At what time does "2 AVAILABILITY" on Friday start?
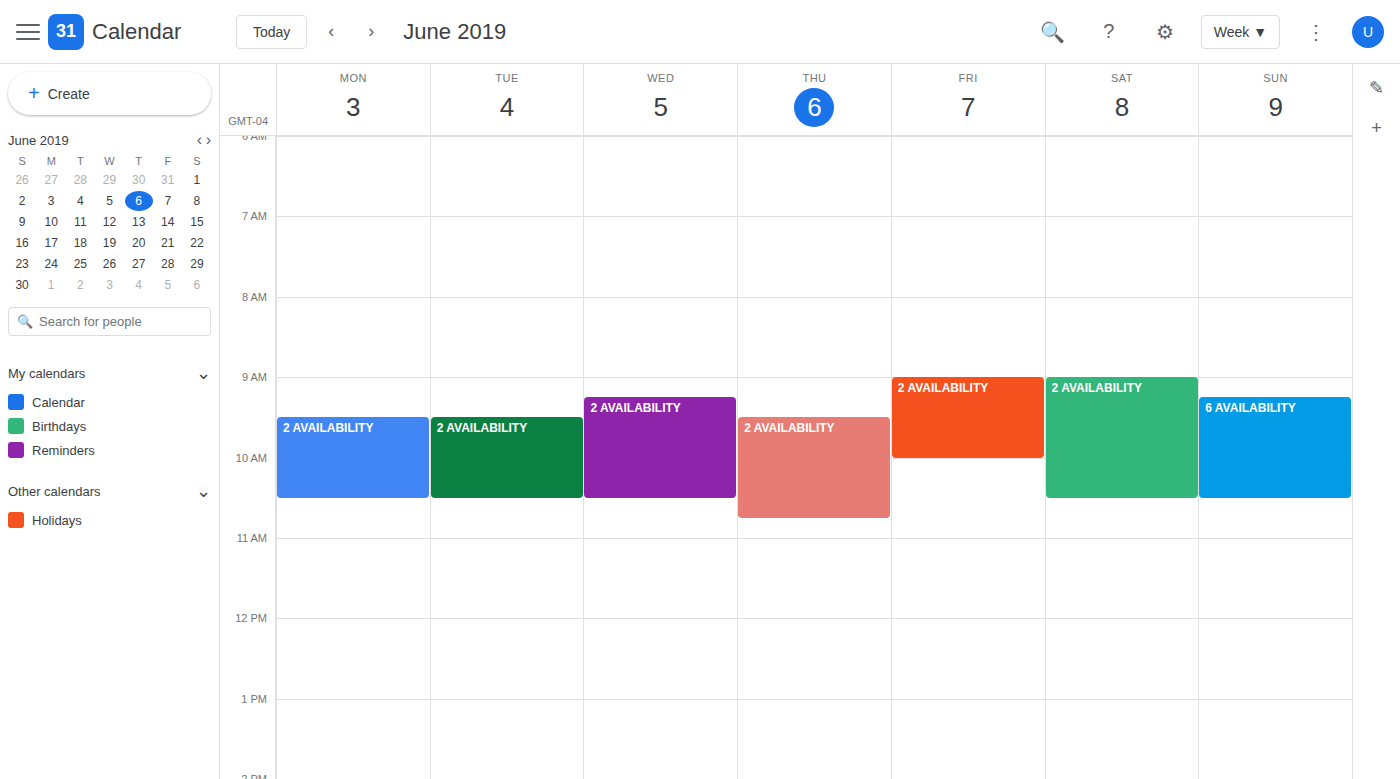
09:00